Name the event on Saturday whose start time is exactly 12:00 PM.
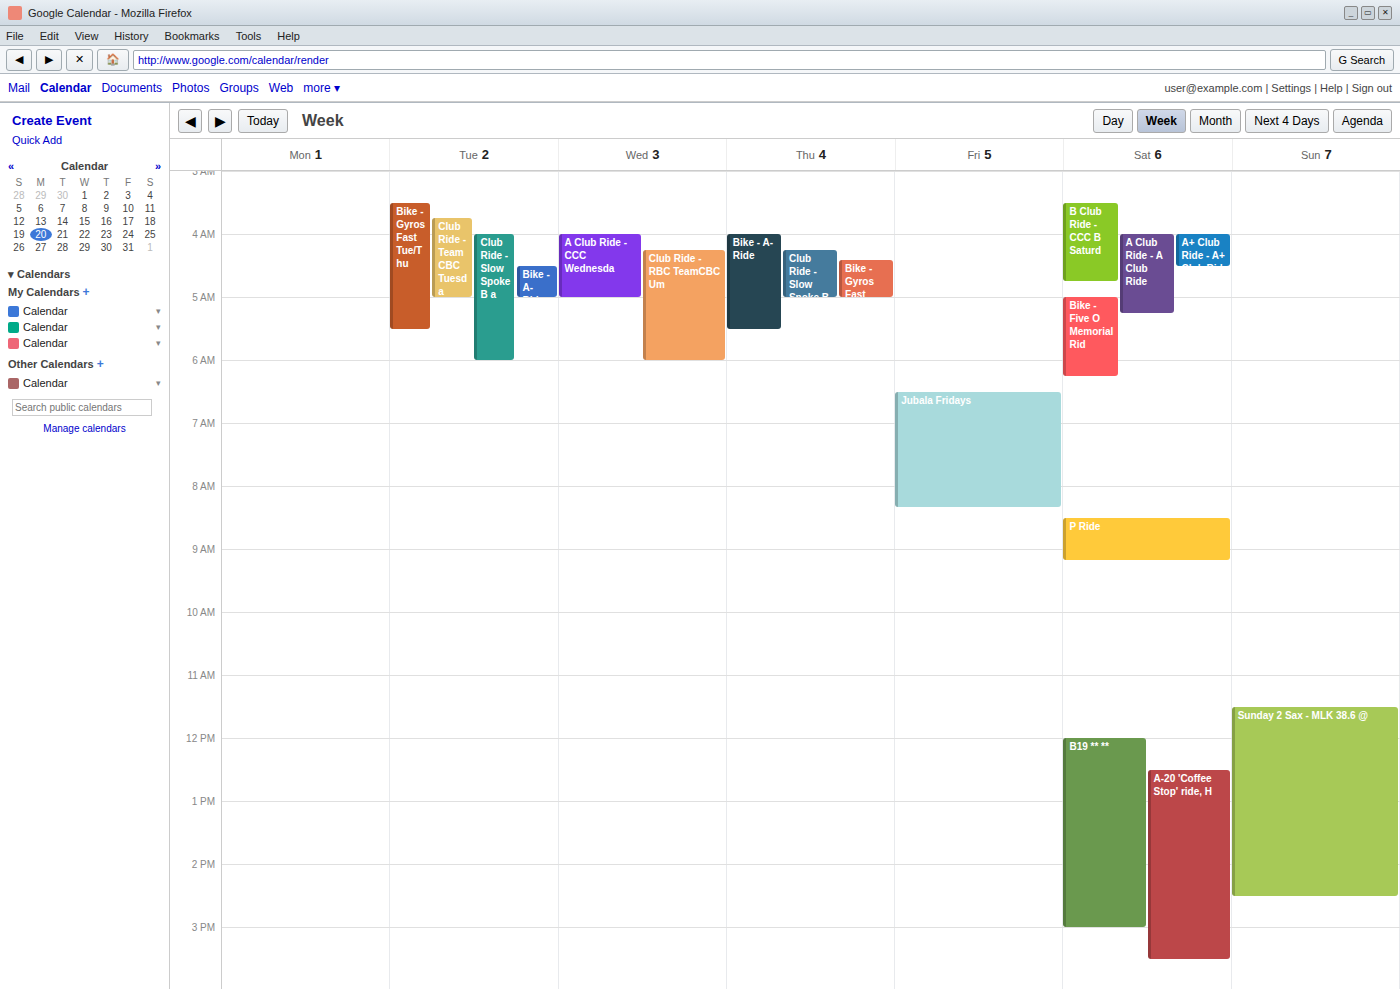
"B19 ** **"